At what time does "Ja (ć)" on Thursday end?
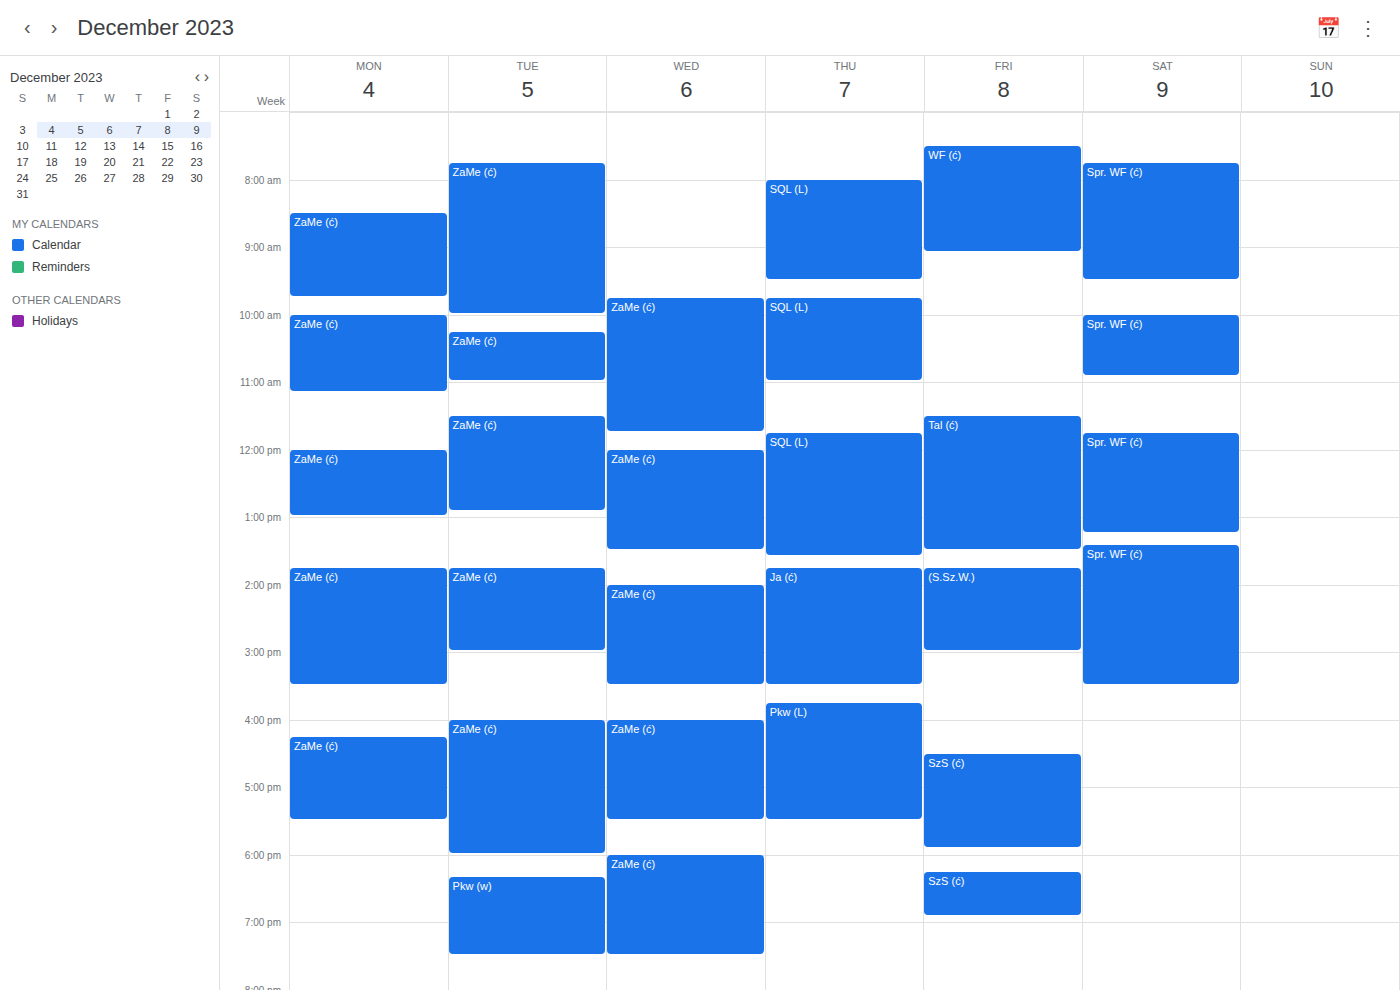
3:30 PM